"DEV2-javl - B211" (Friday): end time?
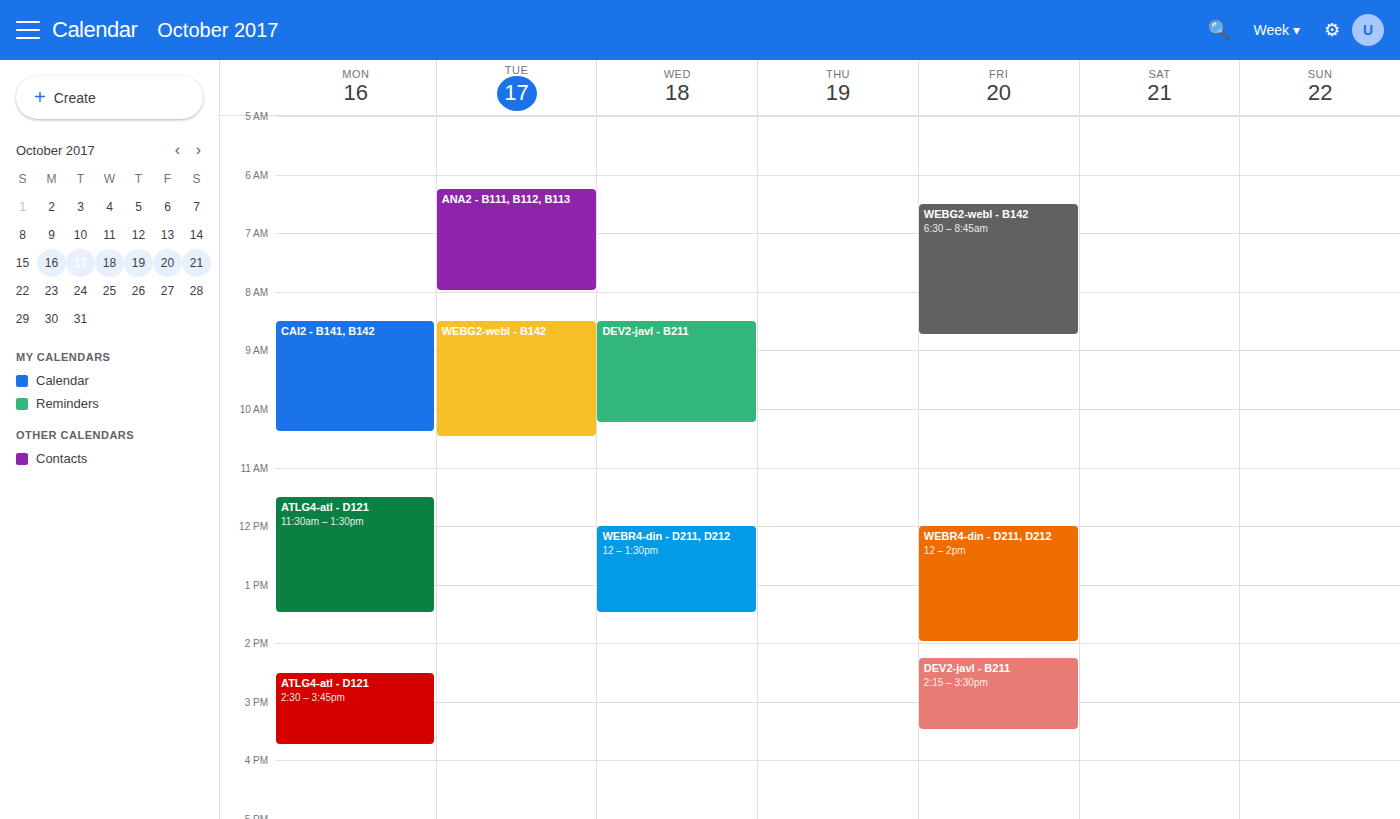
15:30